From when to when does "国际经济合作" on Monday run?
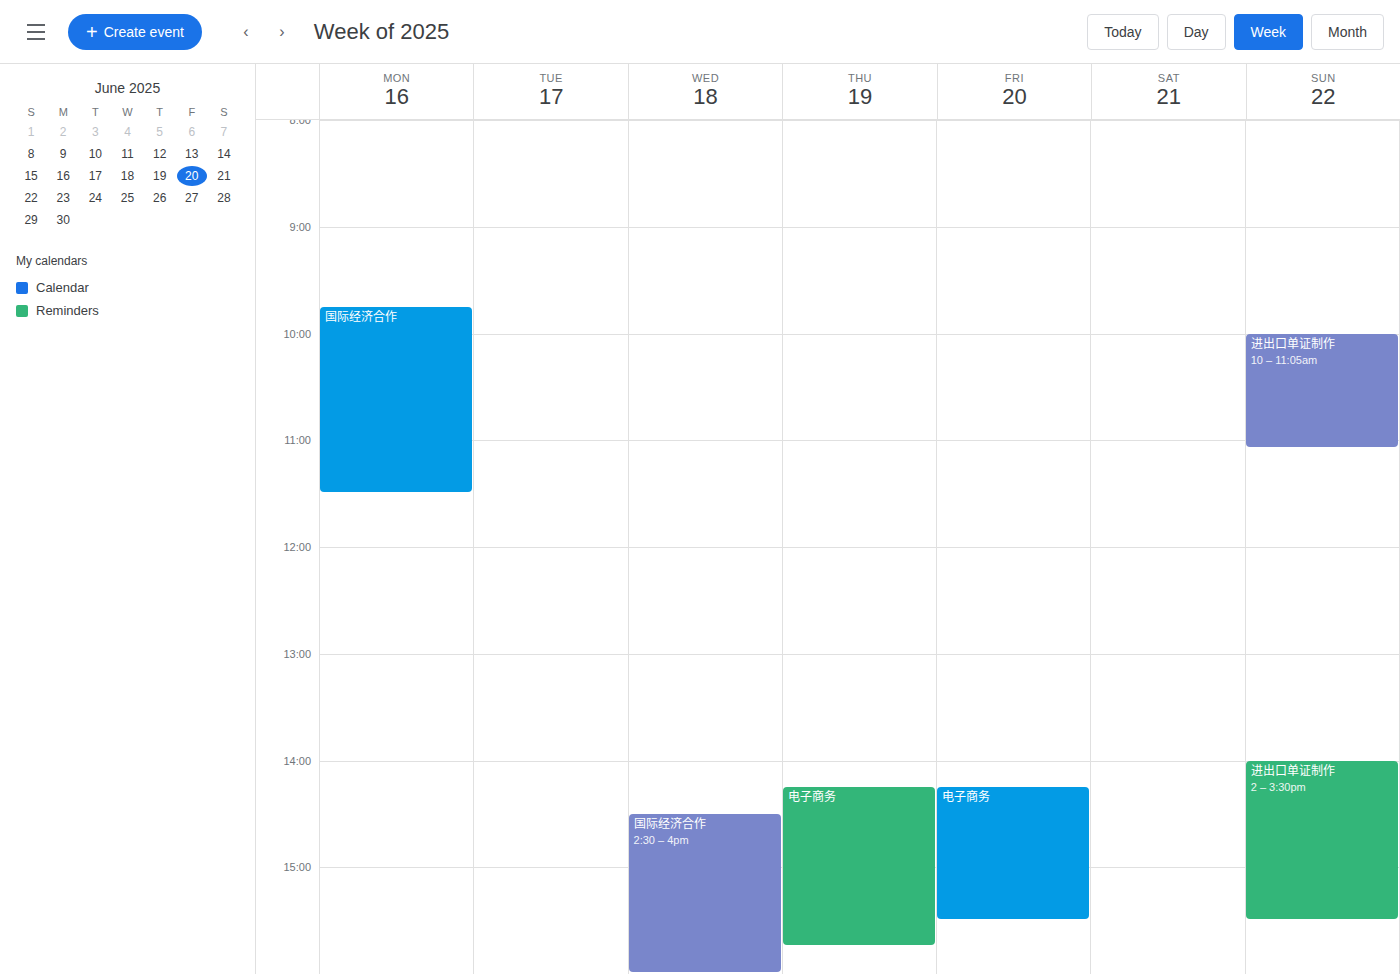
9:45 AM to 11:30 AM